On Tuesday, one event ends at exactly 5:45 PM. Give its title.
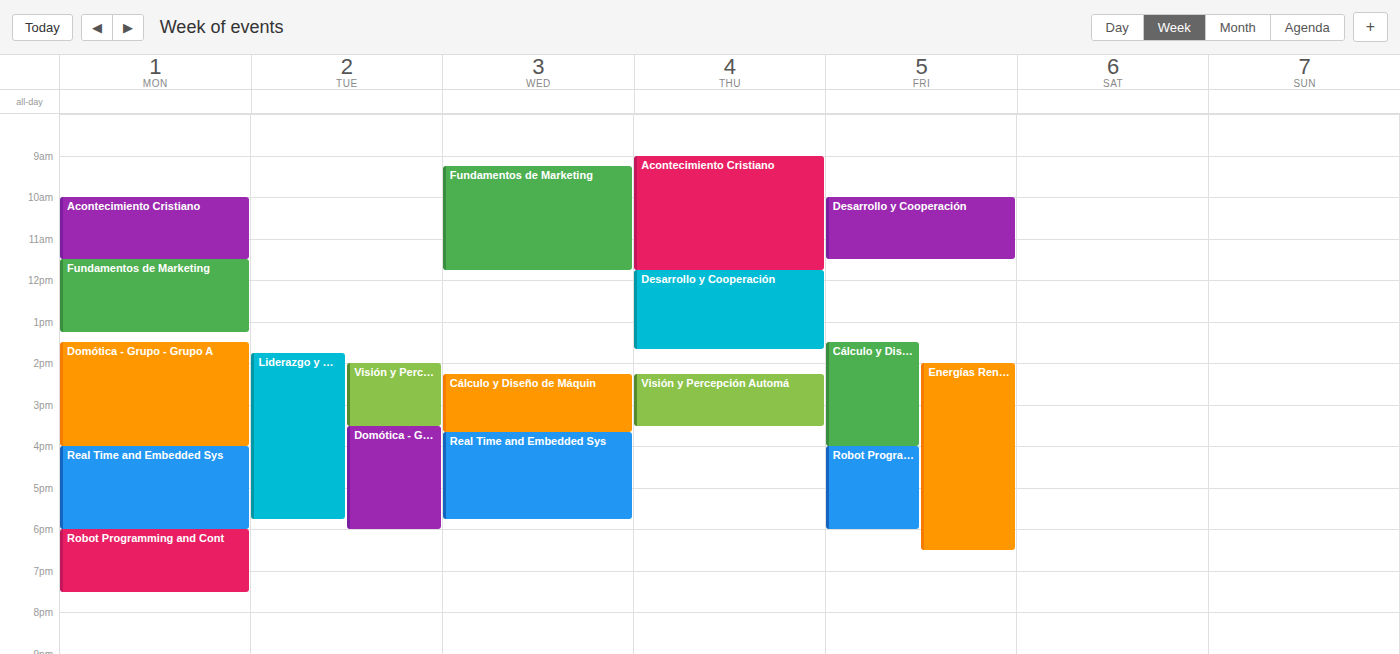
"Liderazgo y Cambio Social"